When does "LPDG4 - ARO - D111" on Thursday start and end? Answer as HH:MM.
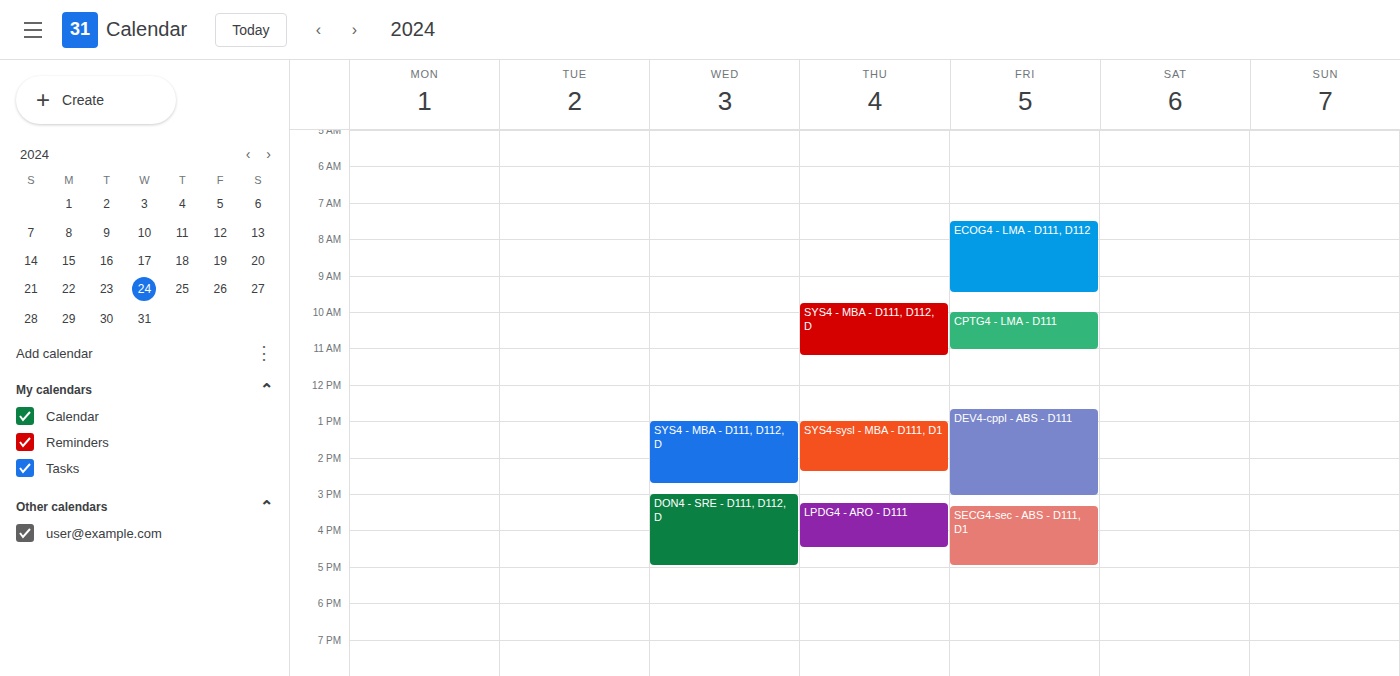
15:15 to 16:30